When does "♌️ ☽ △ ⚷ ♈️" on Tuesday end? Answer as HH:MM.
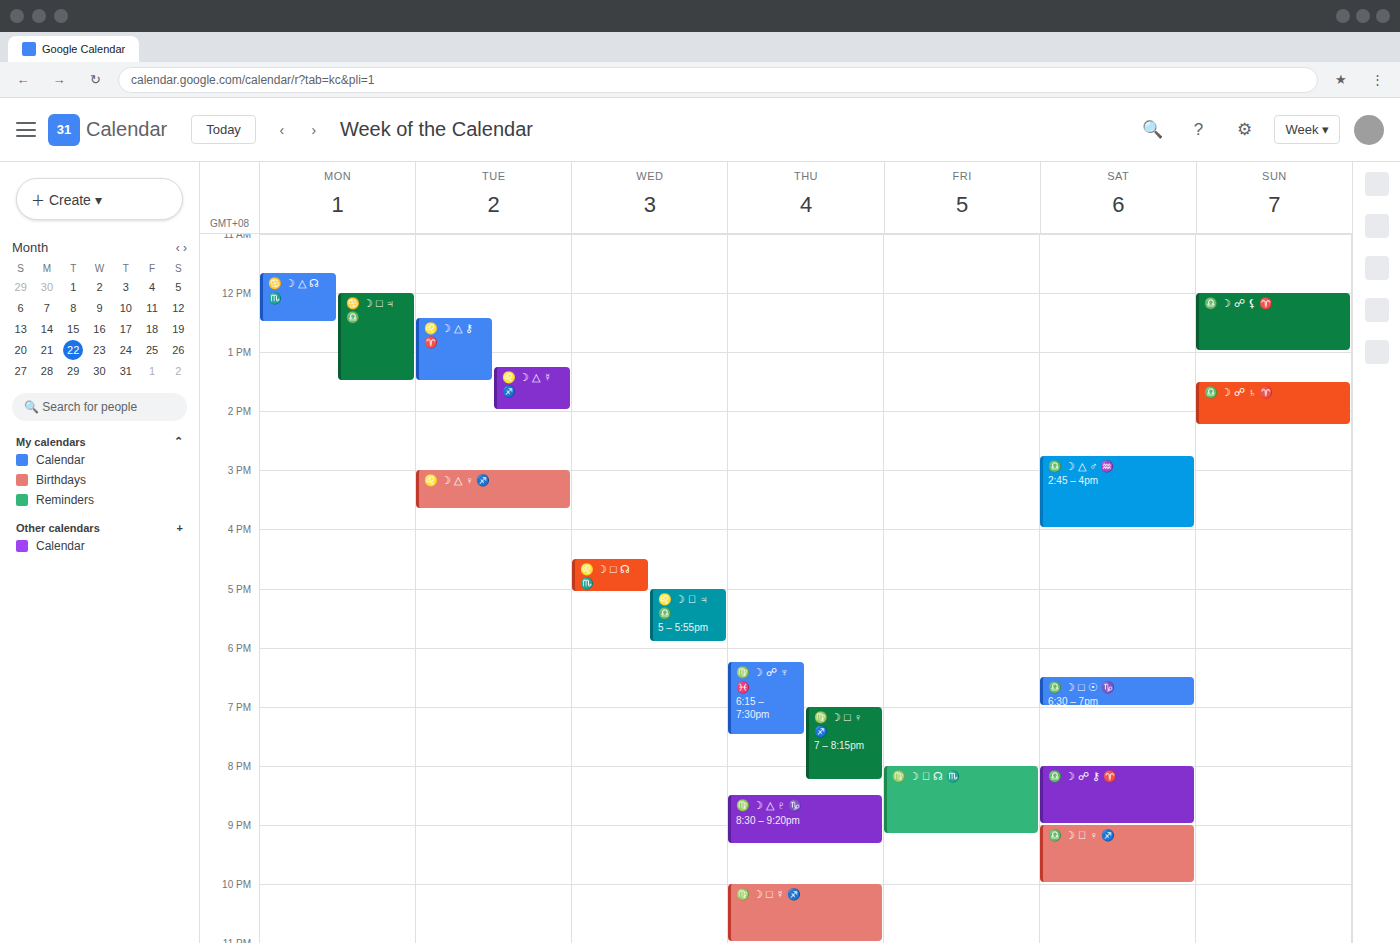
13:30